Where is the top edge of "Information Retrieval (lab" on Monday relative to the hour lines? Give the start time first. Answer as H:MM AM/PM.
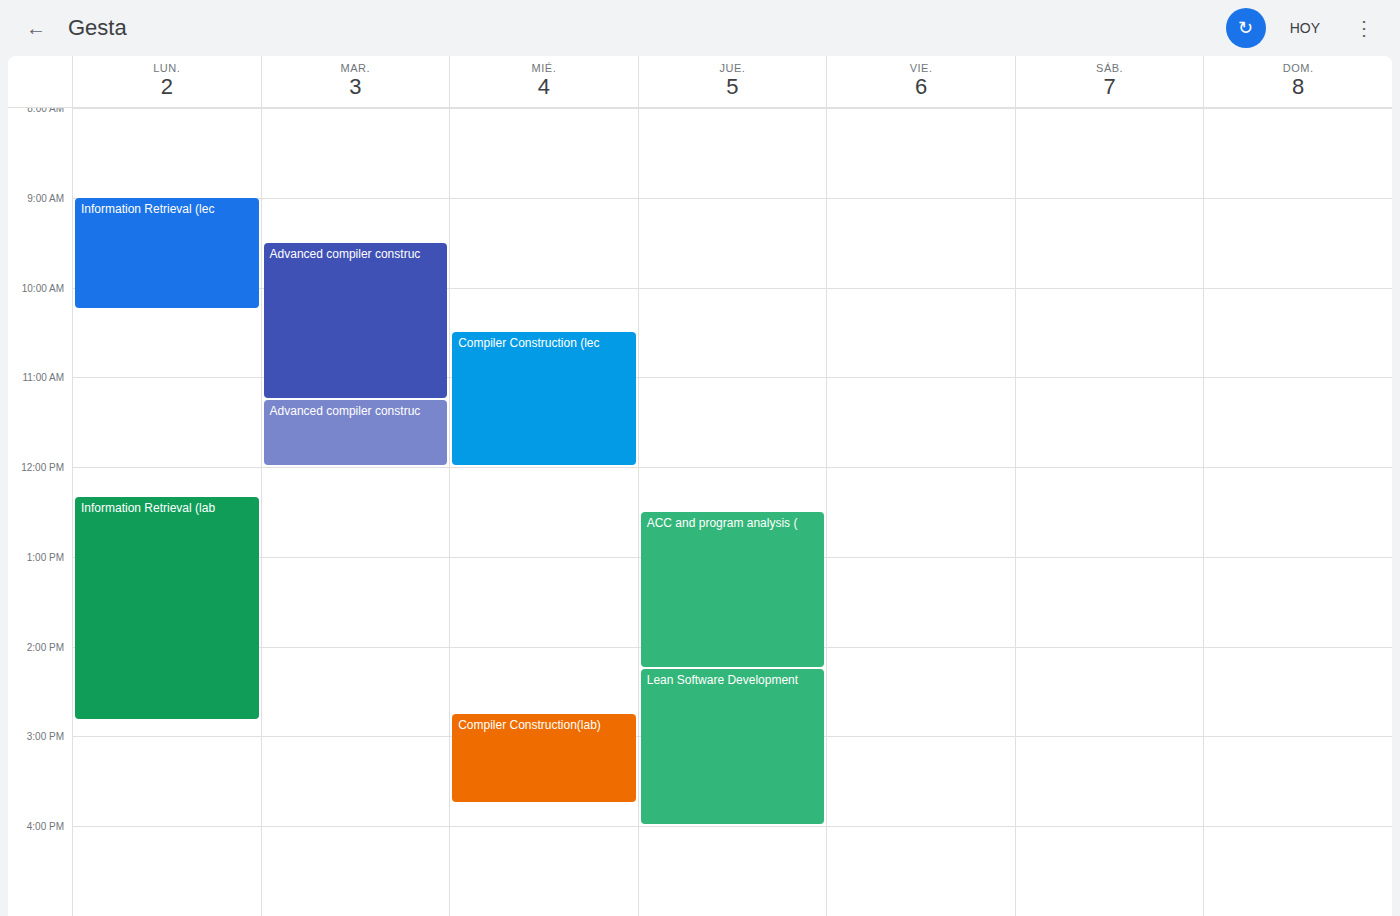
12:20 PM -- neither: 20 minutes below the 12 PM line and 40 minutes above the 1 PM line.